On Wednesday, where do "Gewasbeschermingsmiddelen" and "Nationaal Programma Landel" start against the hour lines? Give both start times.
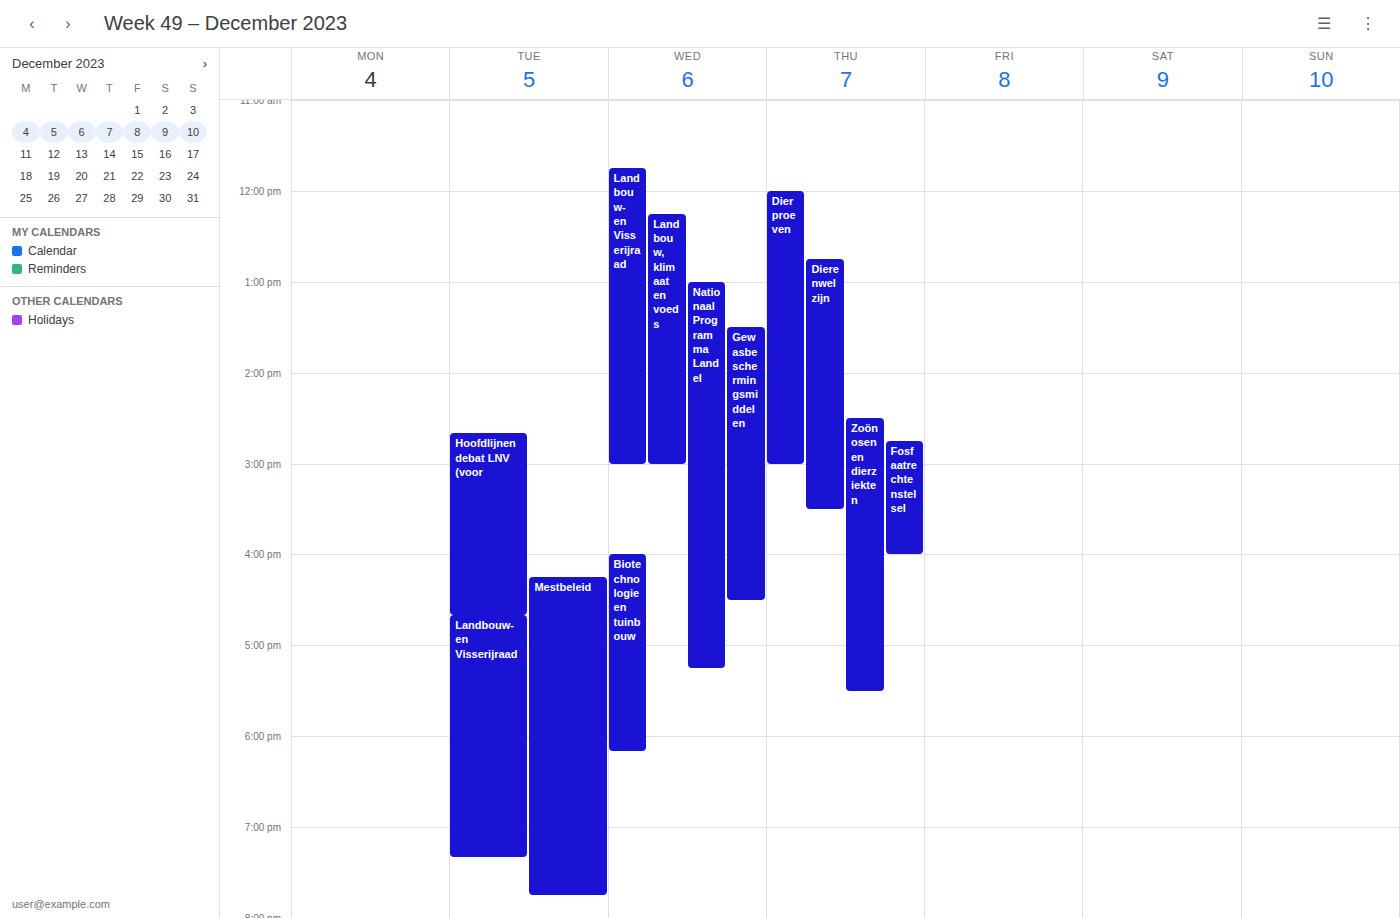
"Gewasbeschermingsmiddelen": 1:30 PM, halfway between the 1 PM and 2 PM lines. "Nationaal Programma Landel": 1:00 PM, exactly on the 1 PM line.